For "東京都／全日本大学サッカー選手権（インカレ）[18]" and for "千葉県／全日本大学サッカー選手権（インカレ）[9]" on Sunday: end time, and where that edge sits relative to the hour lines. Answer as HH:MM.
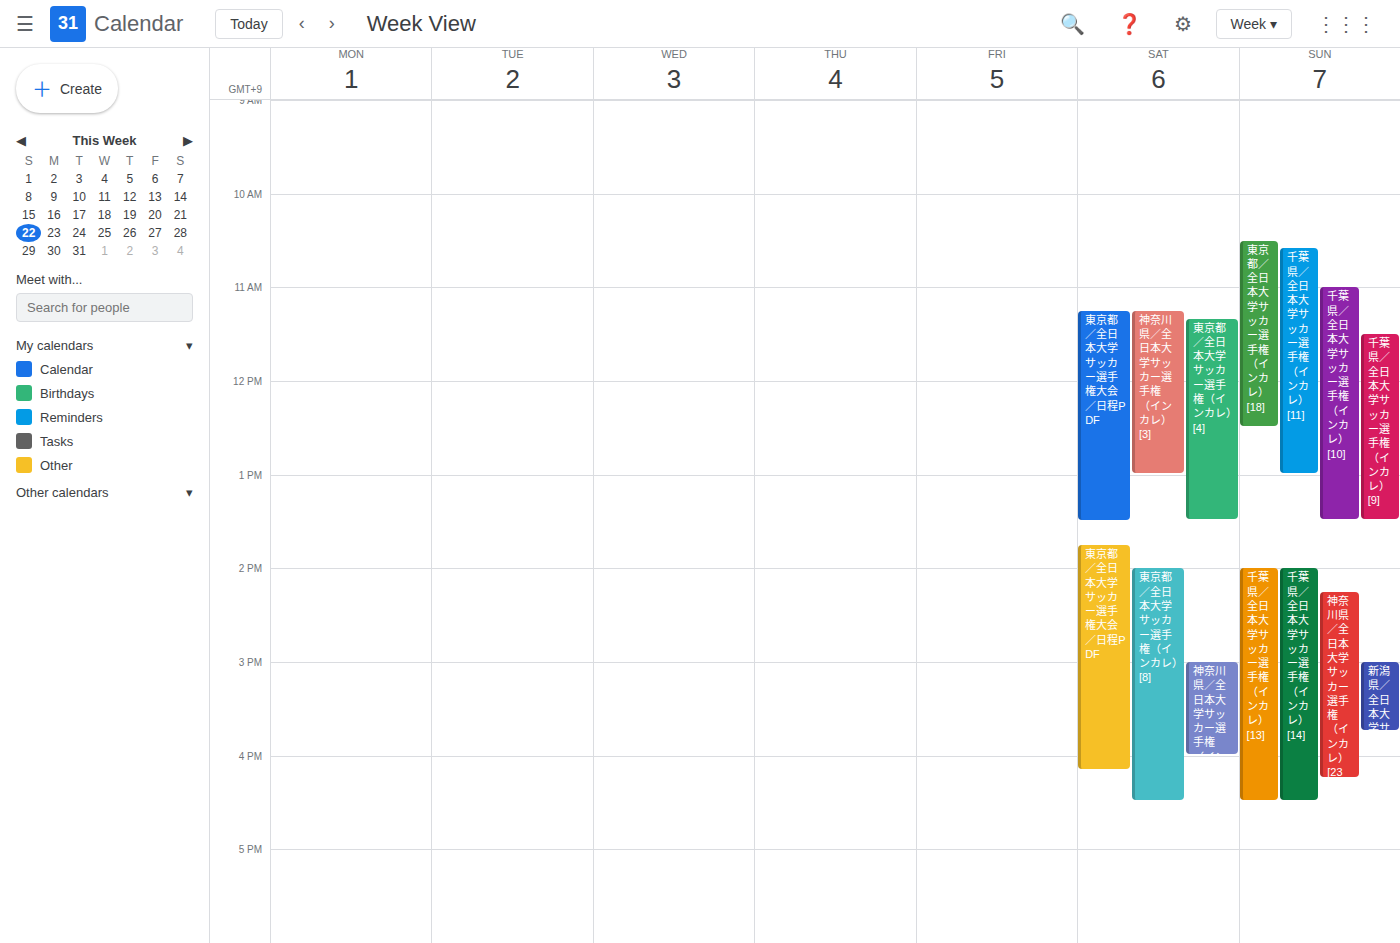
"東京都／全日本大学サッカー選手権（インカレ）[18]": 12:30, halfway between the 12:00 and 13:00 lines. "千葉県／全日本大学サッカー選手権（インカレ）[9]": 13:30, halfway between the 13:00 and 14:00 lines.